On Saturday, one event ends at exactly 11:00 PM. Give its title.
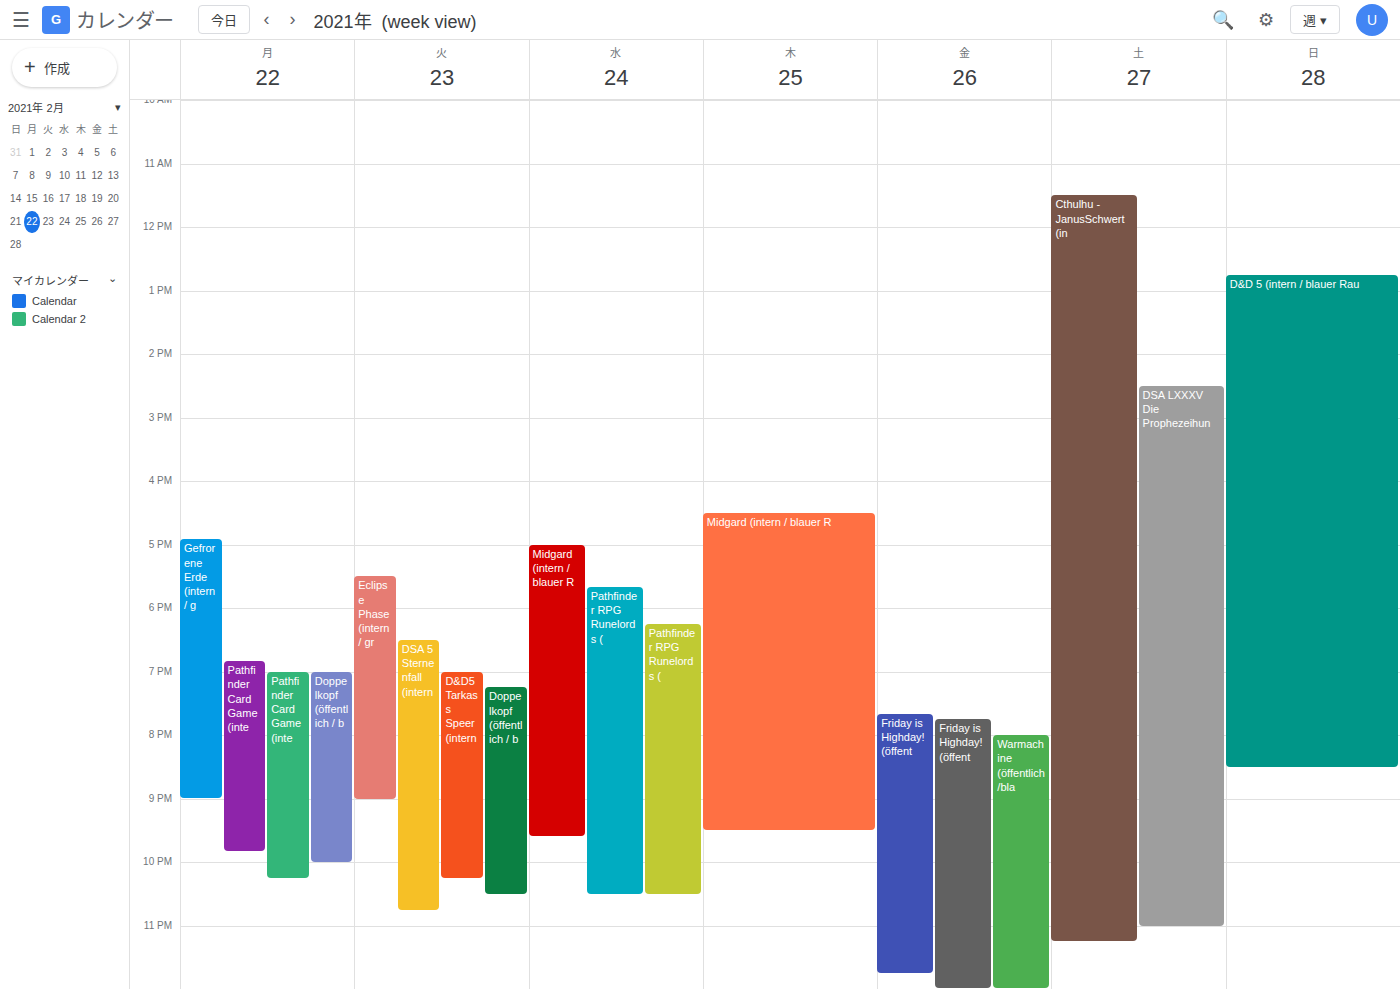
"DSA LXXXV Die Prophezeihun"